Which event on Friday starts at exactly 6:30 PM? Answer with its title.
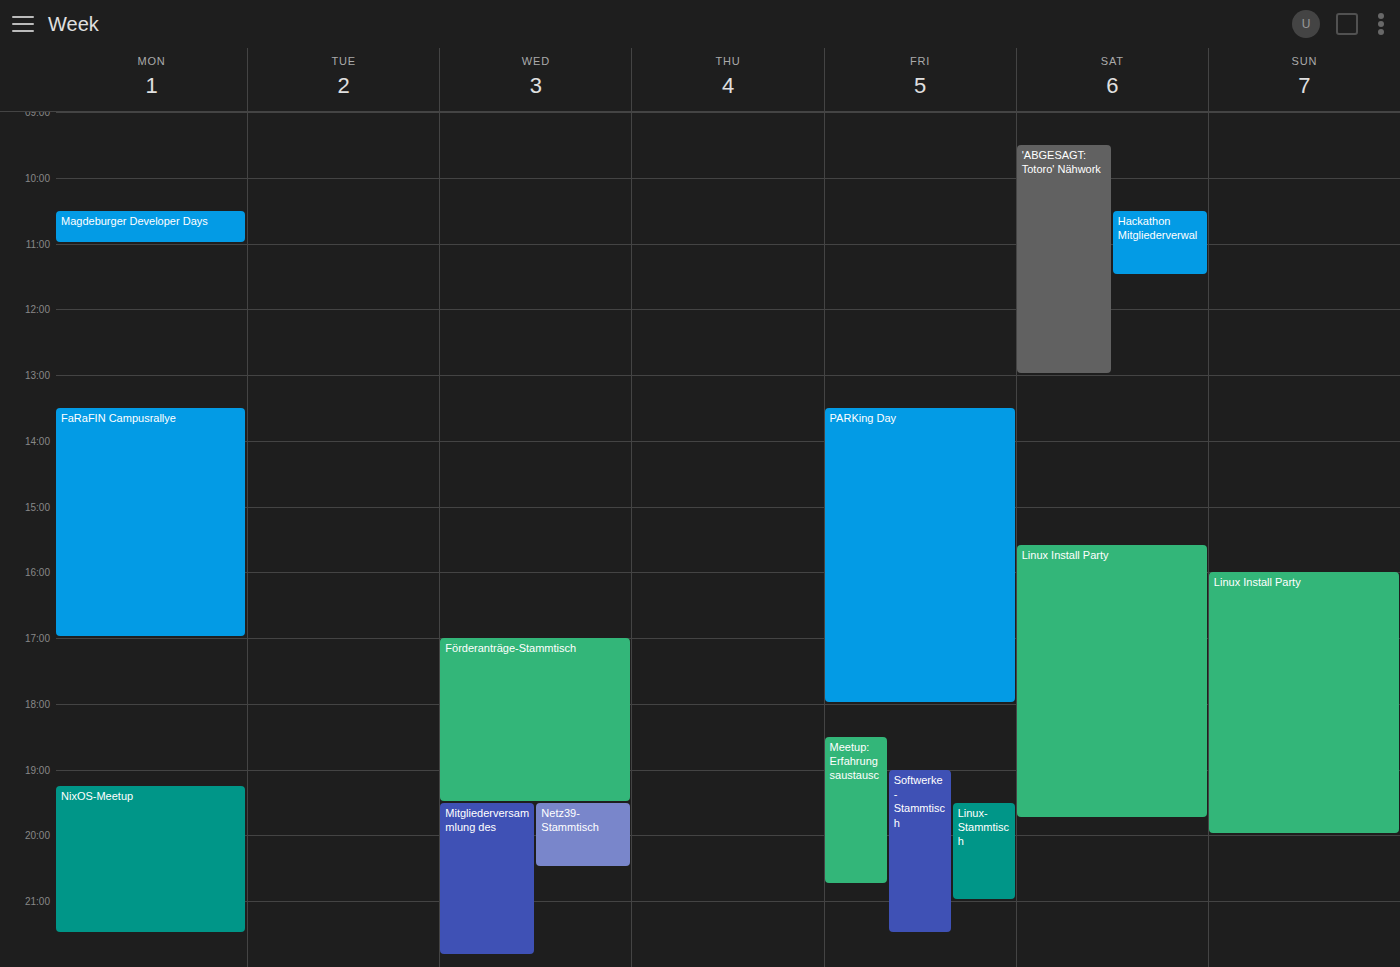
"Meetup: Erfahrungsaustausc"